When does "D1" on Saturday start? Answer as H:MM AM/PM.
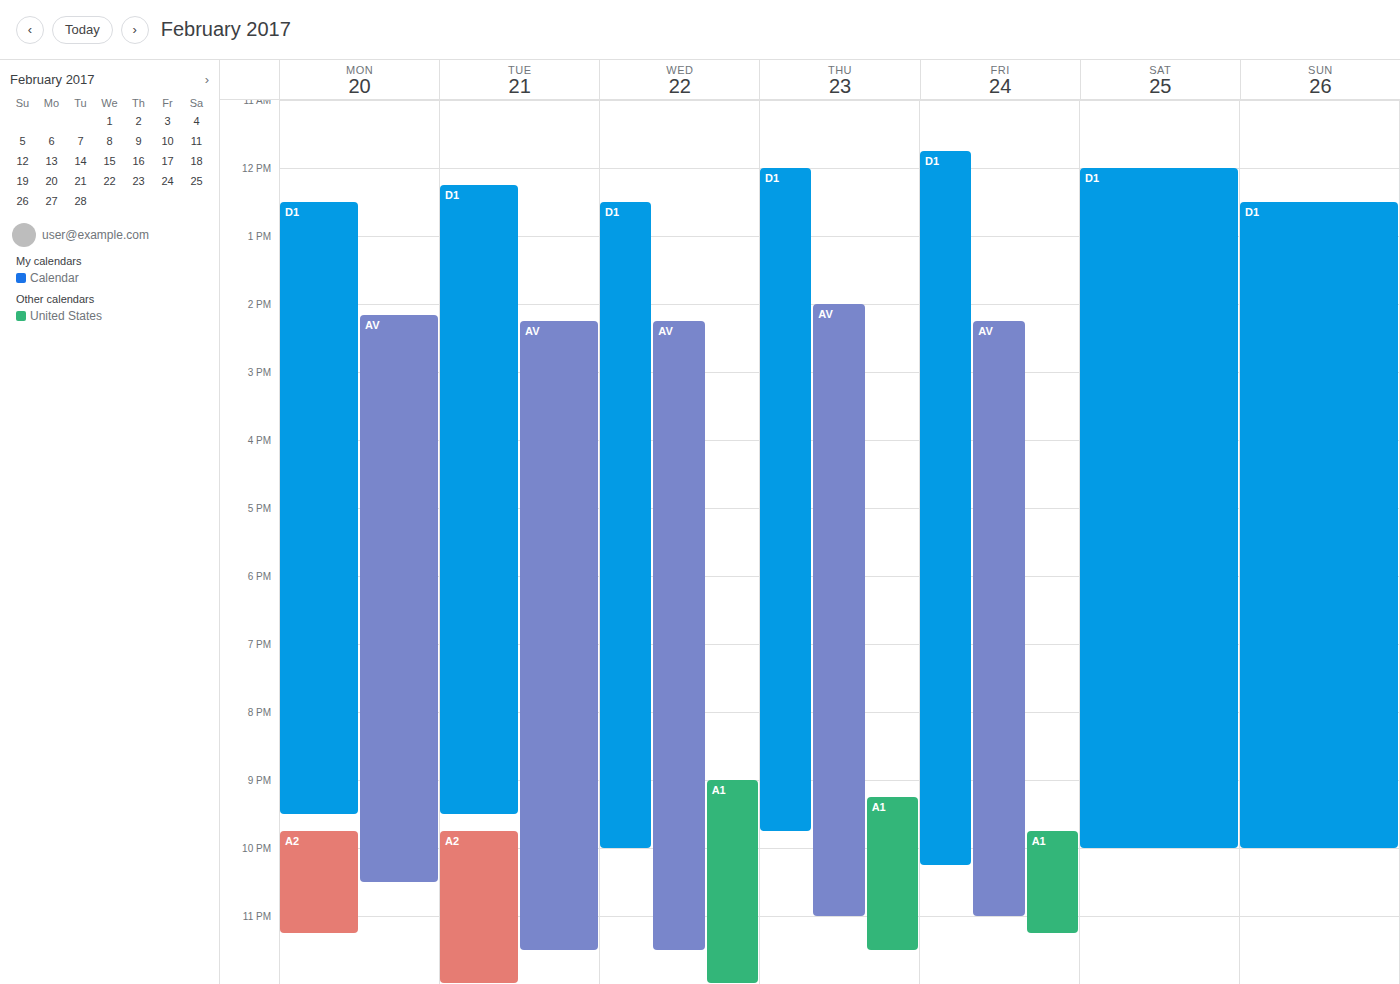
12:00 PM